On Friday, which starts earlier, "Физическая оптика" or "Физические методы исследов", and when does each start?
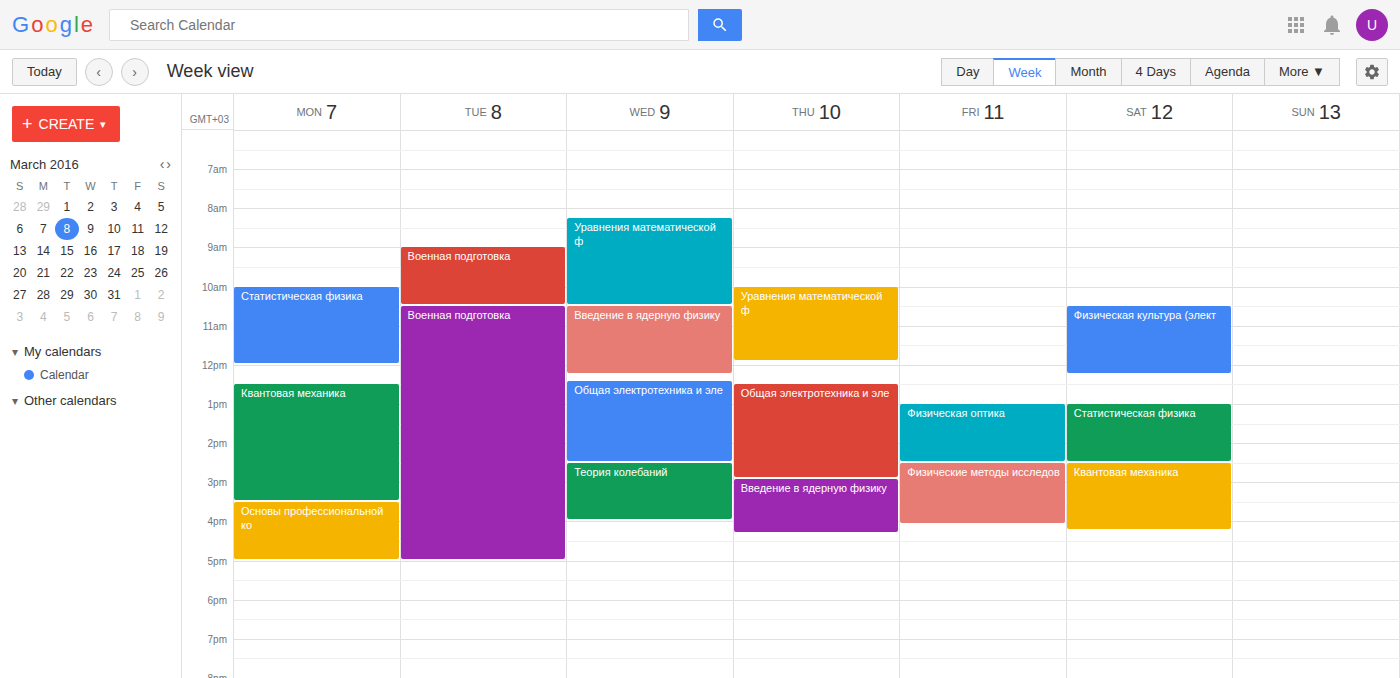
"Физическая оптика" 1:00 PM; "Физические методы исследов" 2:30 PM.